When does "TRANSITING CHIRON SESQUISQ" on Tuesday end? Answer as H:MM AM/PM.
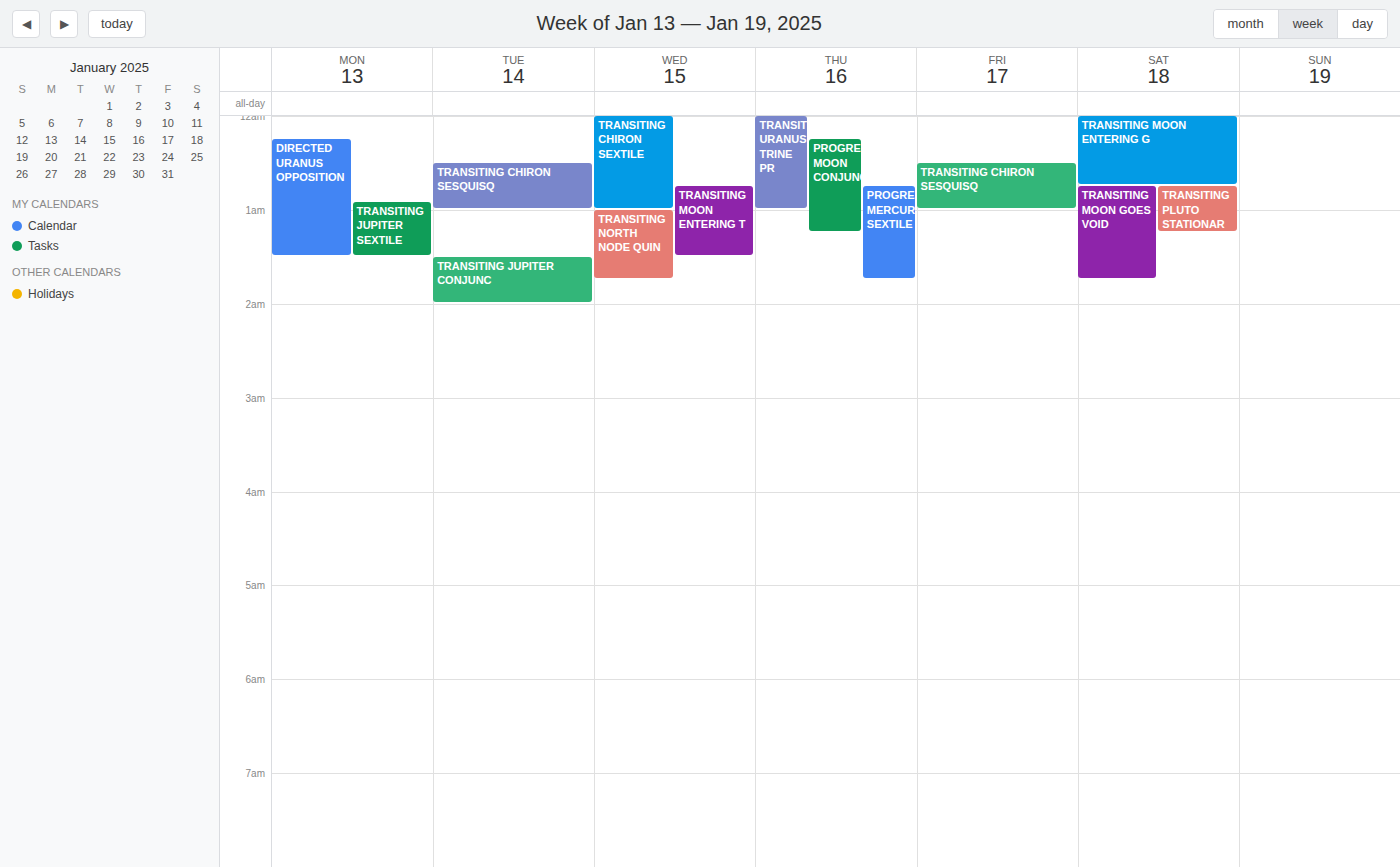
1:00 AM